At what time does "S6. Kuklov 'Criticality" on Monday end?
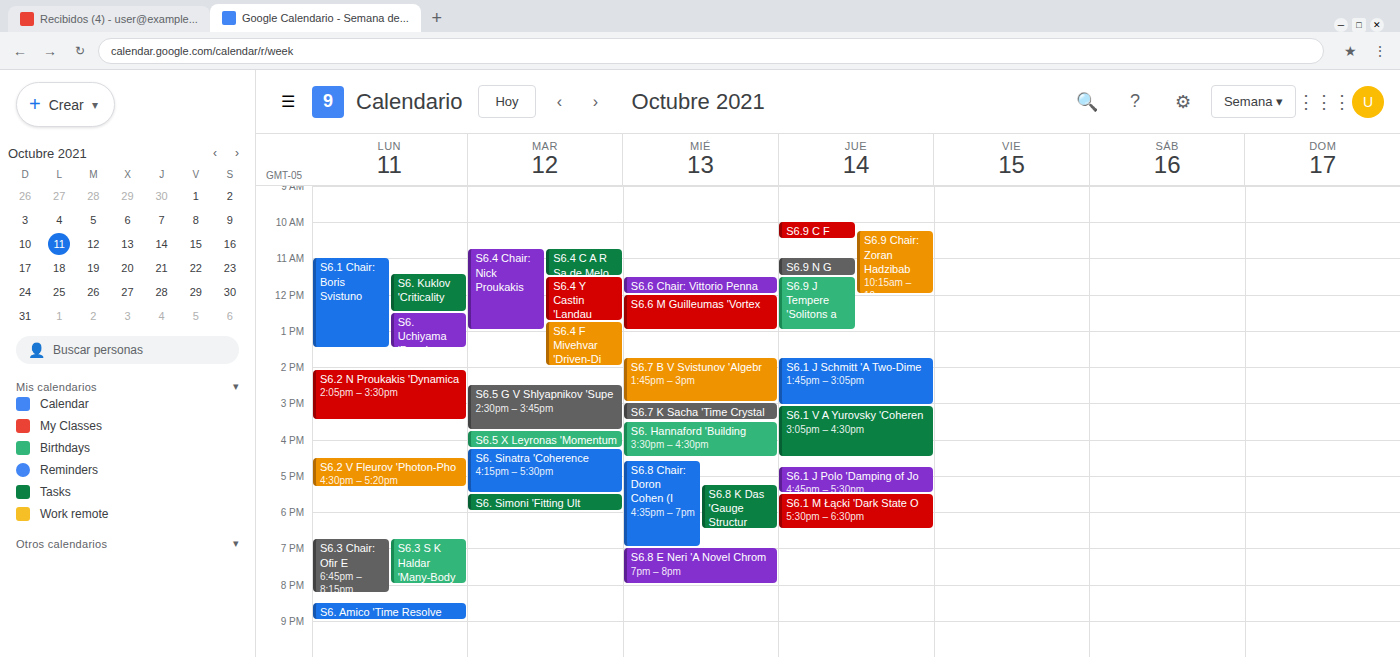
12:30